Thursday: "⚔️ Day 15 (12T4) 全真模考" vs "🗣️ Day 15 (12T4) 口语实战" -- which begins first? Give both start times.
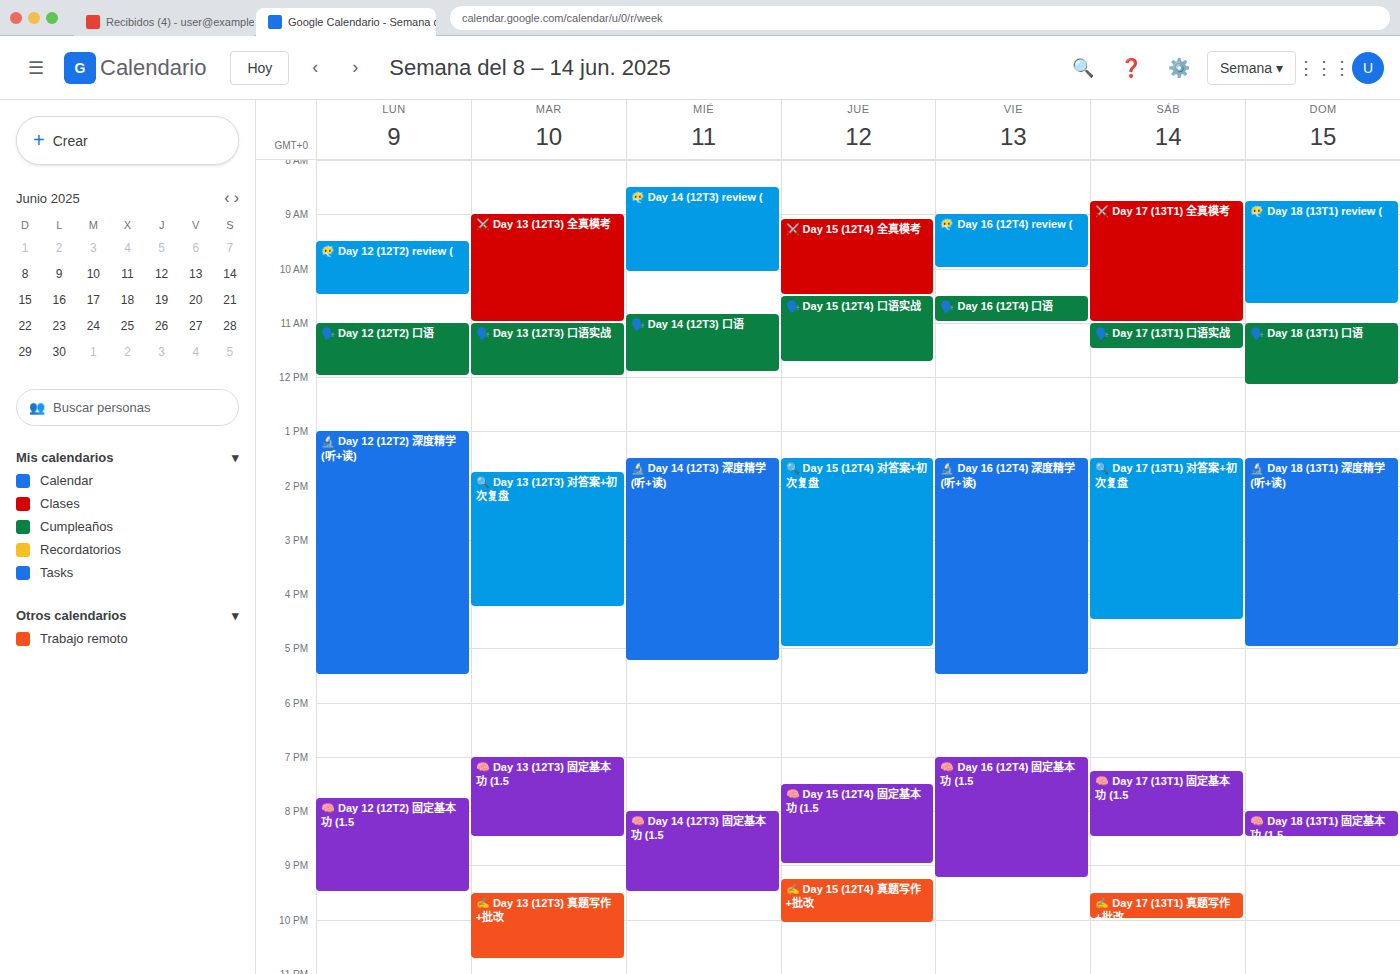
"⚔️ Day 15 (12T4) 全真模考" 9:05 AM; "🗣️ Day 15 (12T4) 口语实战" 10:30 AM.